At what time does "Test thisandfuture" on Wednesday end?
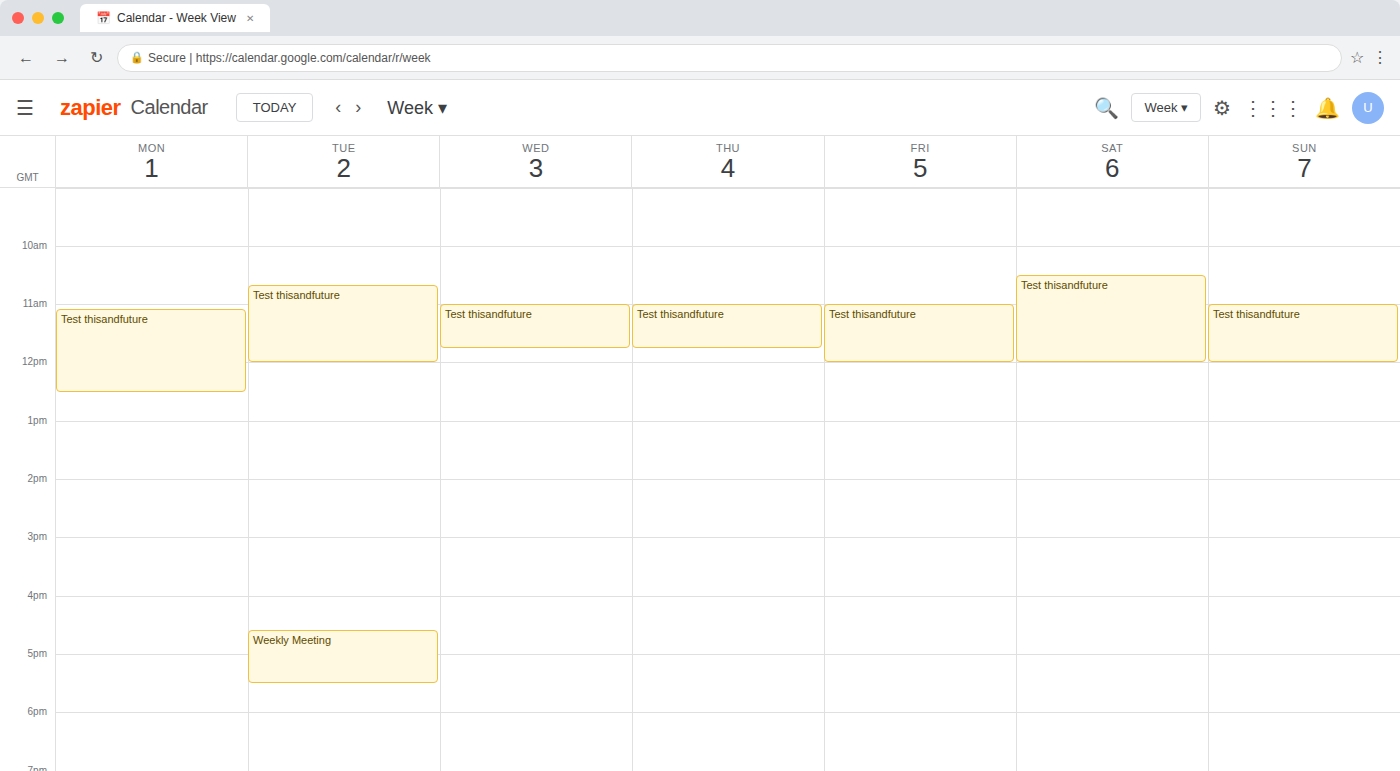
11:45 AM